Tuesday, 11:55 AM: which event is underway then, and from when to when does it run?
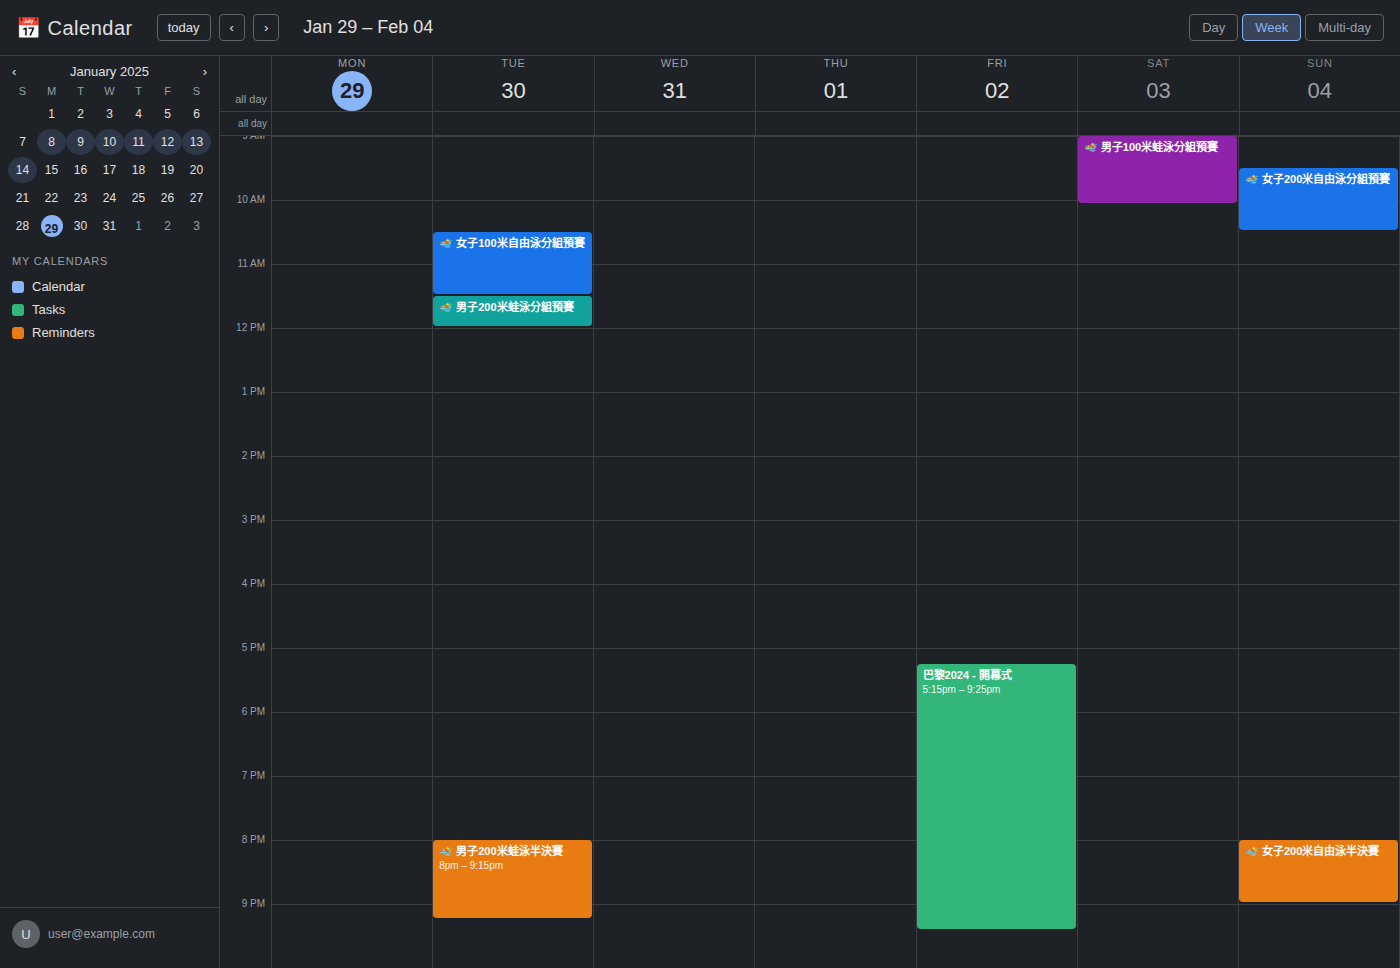
"🏊 男子200米蛙泳分組預賽", 11:30 AM to 12:00 PM